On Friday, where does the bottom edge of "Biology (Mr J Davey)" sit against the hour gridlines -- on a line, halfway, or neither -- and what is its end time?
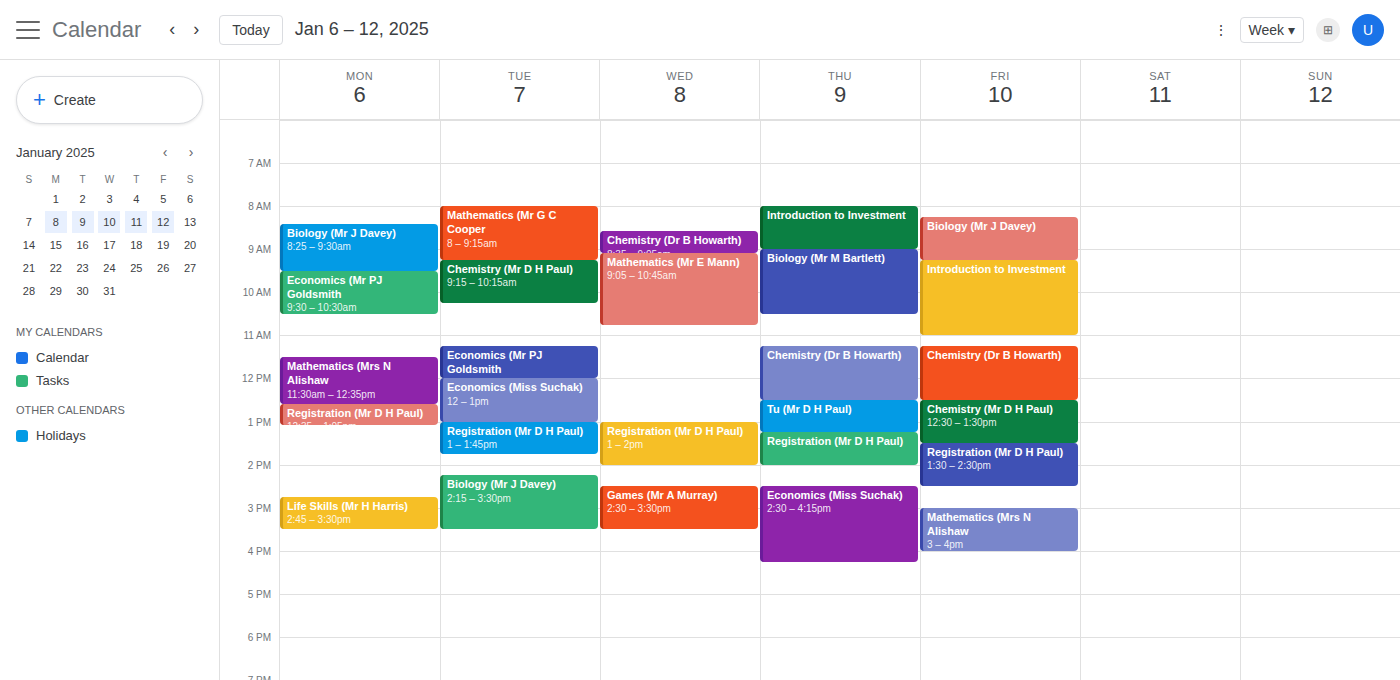
9:15 AM -- neither: a quarter of the way from the 9 AM line to the 10 AM line.